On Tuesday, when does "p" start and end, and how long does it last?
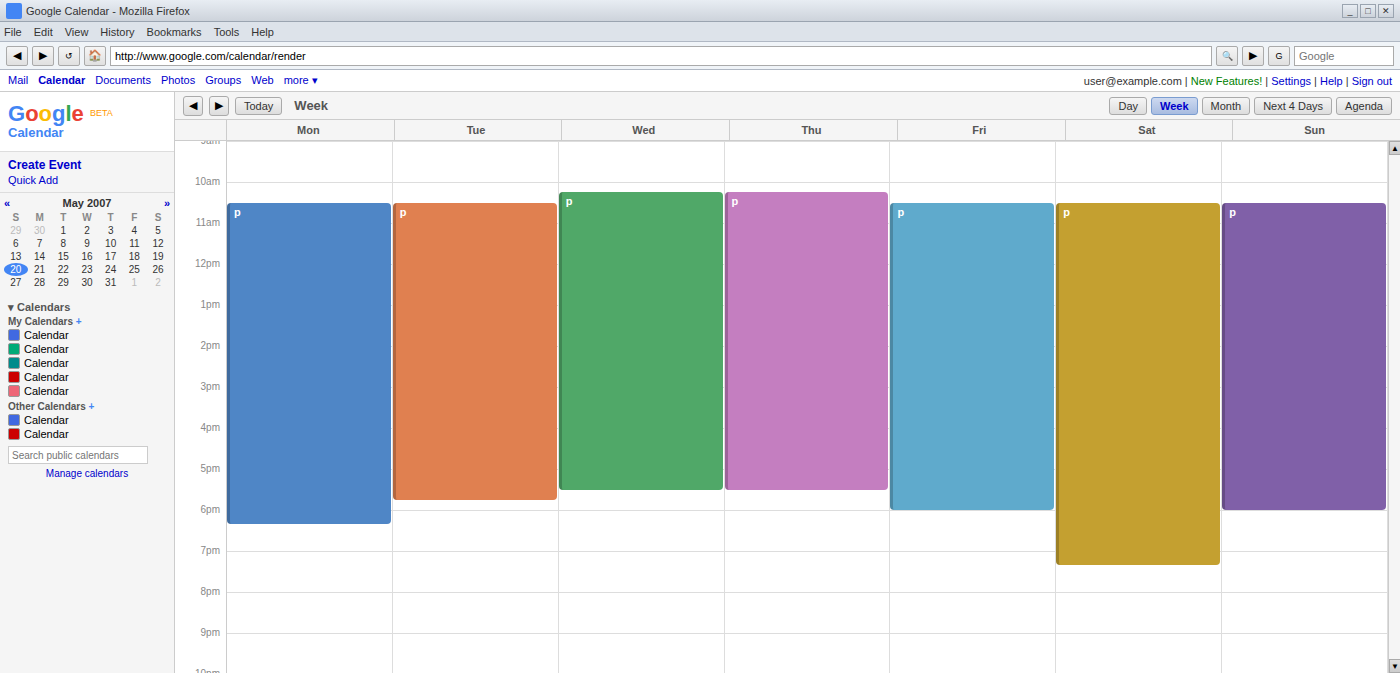
10:30 AM to 5:45 PM, 7 hours 15 minutes